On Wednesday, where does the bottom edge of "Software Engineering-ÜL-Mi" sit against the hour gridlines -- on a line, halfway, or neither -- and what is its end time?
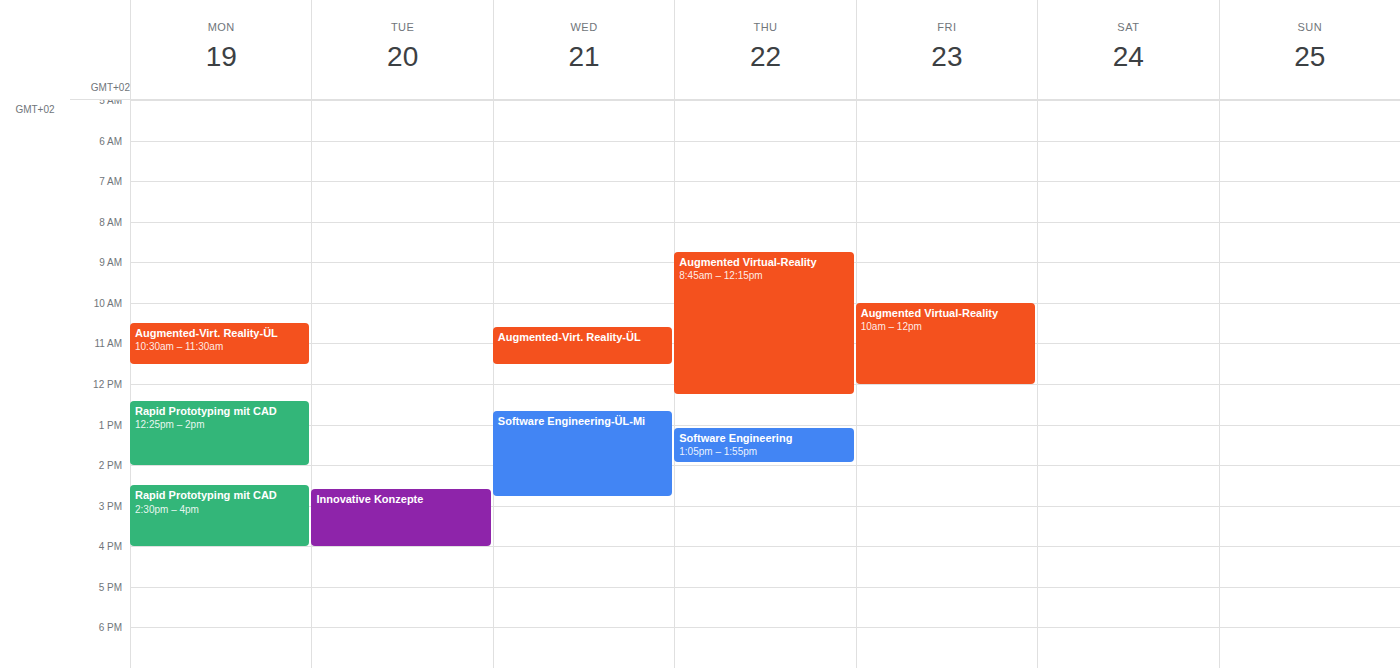
14:45 -- neither: three quarters of the way from the 14:00 line to the 15:00 line.